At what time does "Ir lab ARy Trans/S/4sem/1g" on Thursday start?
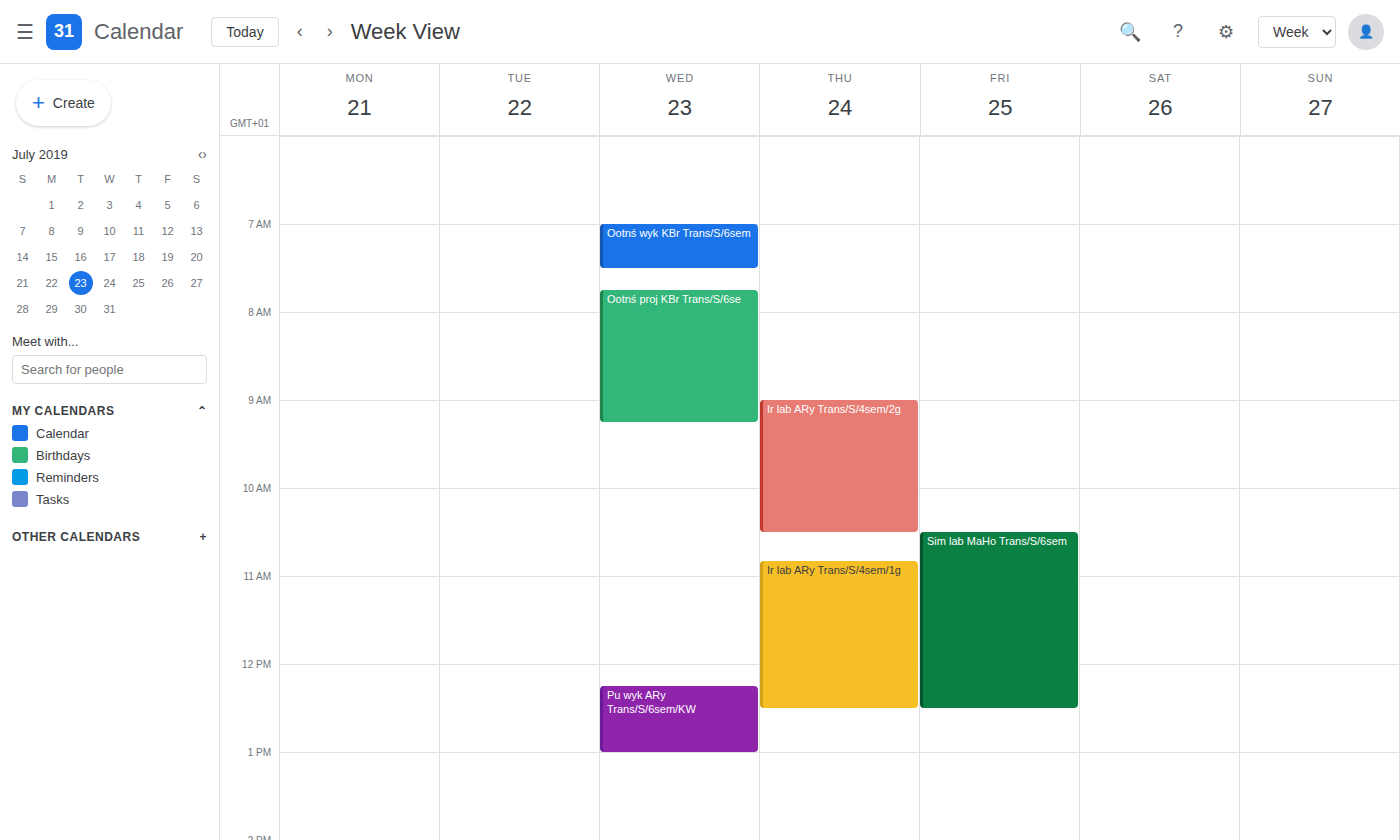
10:50 AM